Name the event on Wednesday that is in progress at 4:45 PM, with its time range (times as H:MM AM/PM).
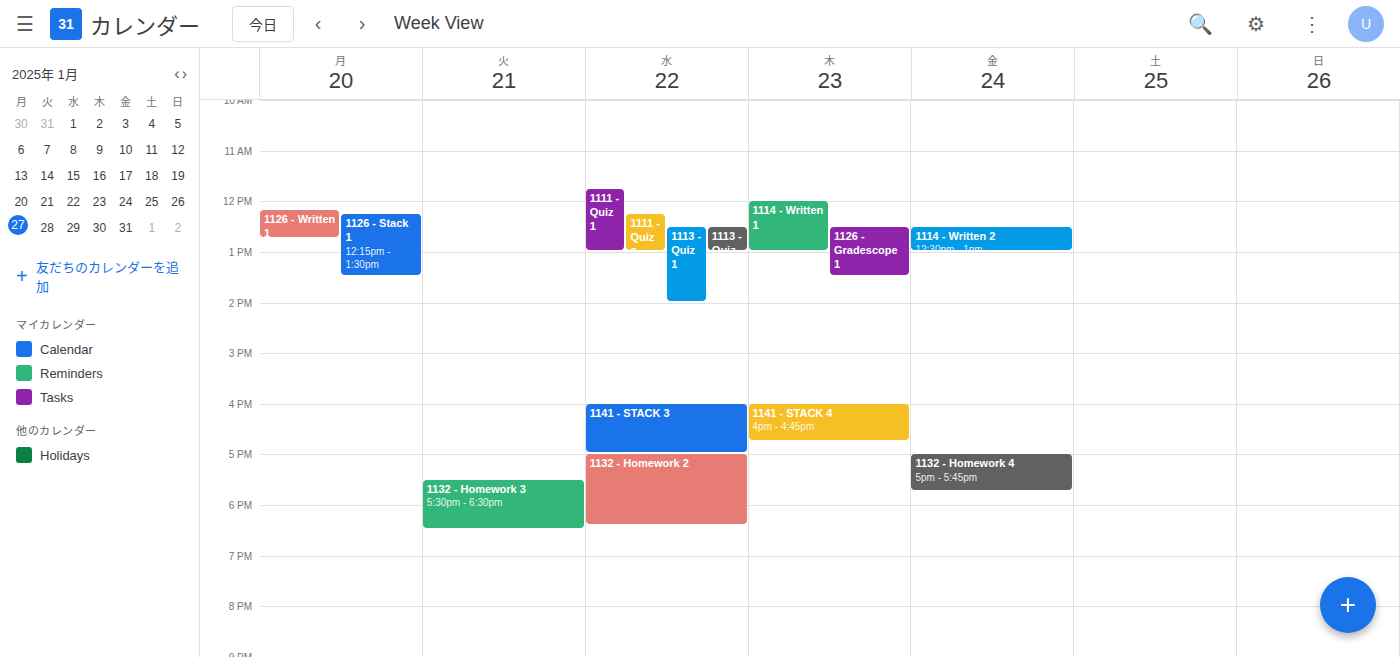
"1141 - STACK 3", 4:00 PM to 5:00 PM